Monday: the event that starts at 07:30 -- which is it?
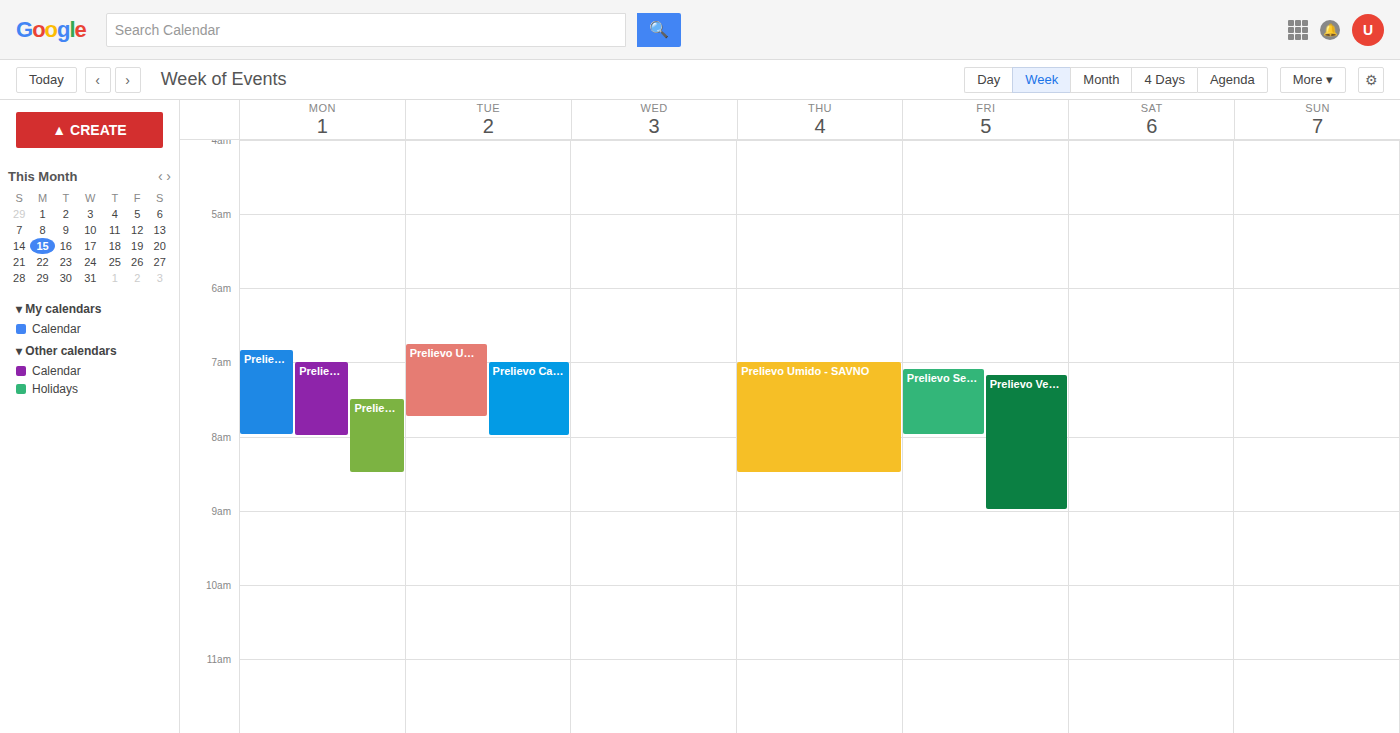
"Prelievo Umido - SAVNO"